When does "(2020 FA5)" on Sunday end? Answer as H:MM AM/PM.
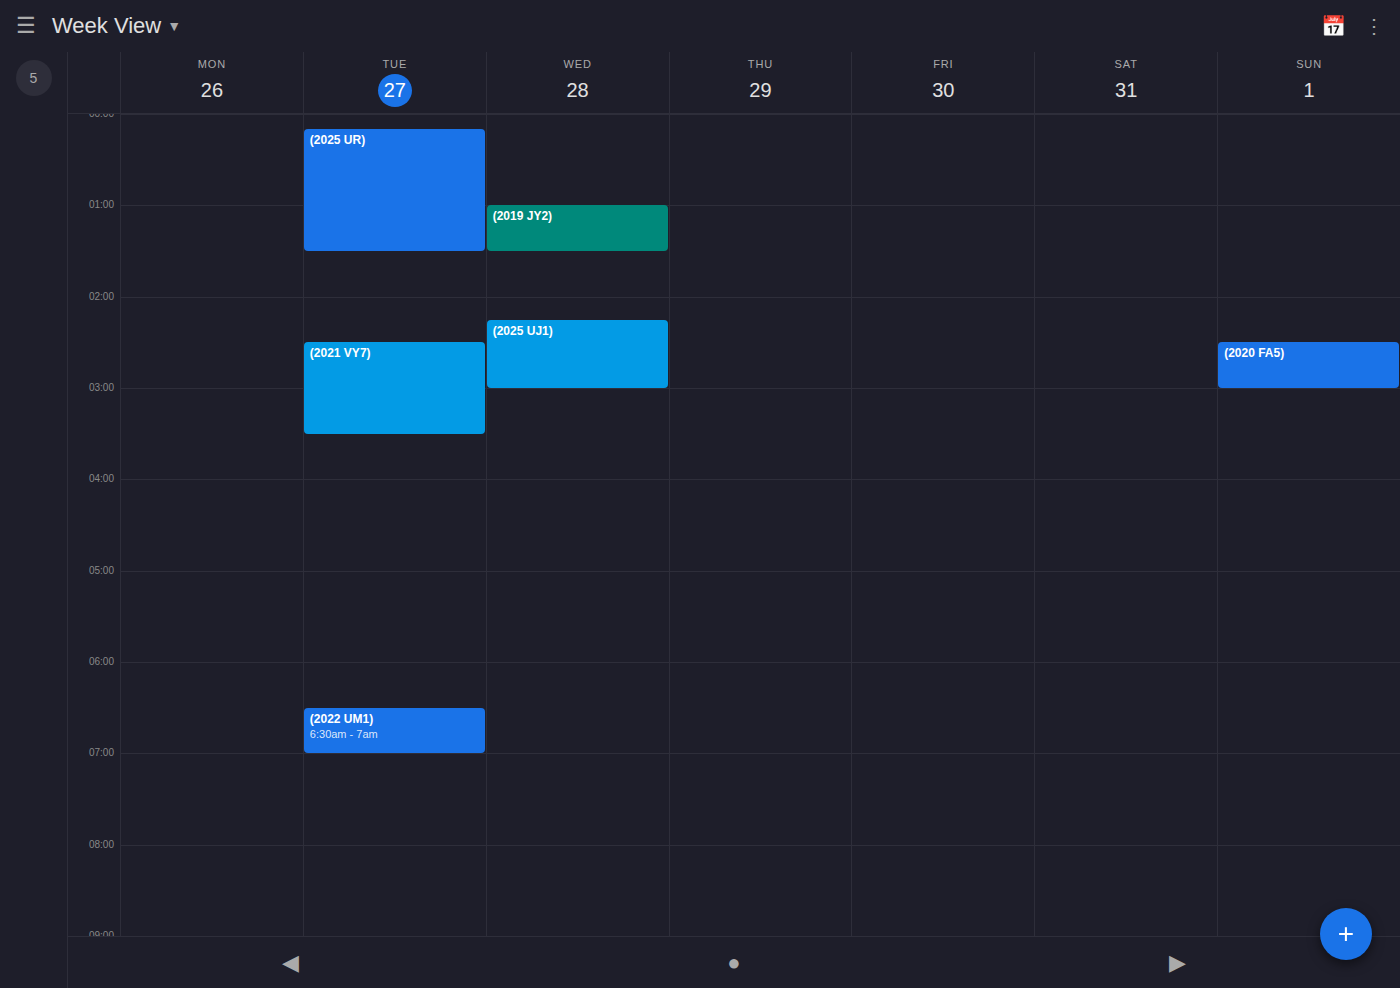
3:00 AM